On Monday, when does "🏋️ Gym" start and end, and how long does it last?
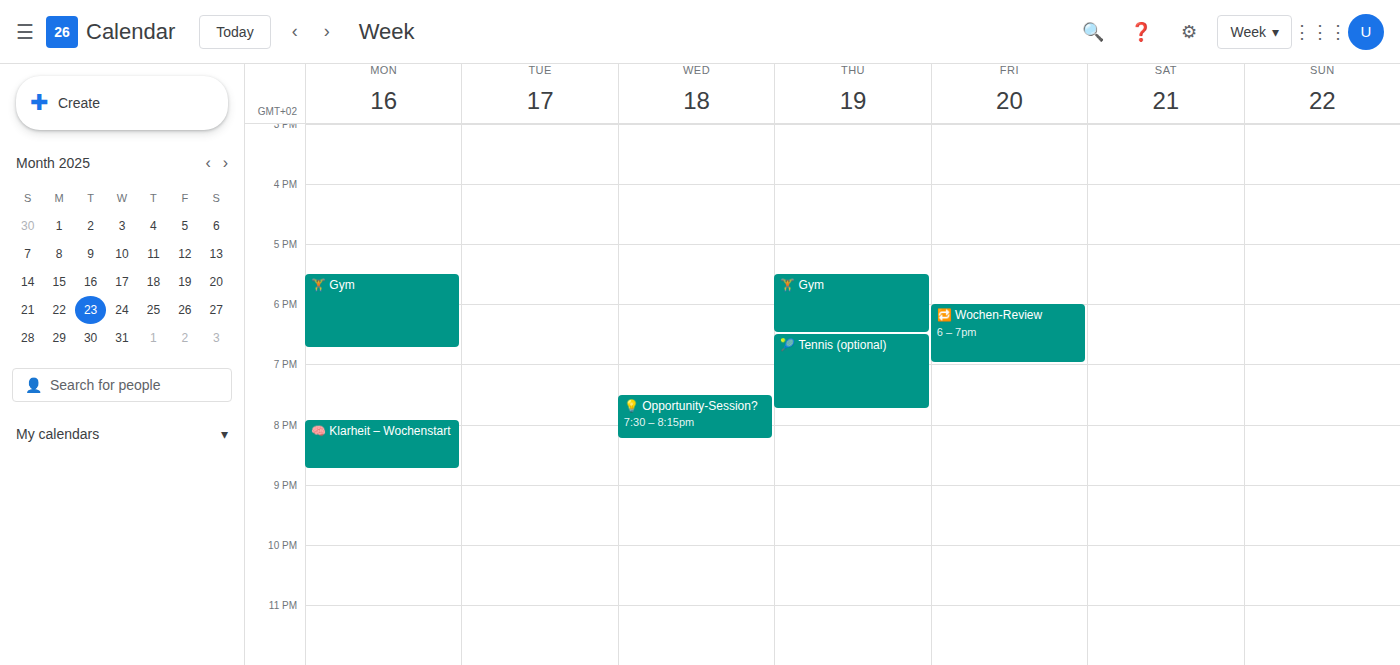
5:30 PM to 6:45 PM, 1 hour 15 minutes